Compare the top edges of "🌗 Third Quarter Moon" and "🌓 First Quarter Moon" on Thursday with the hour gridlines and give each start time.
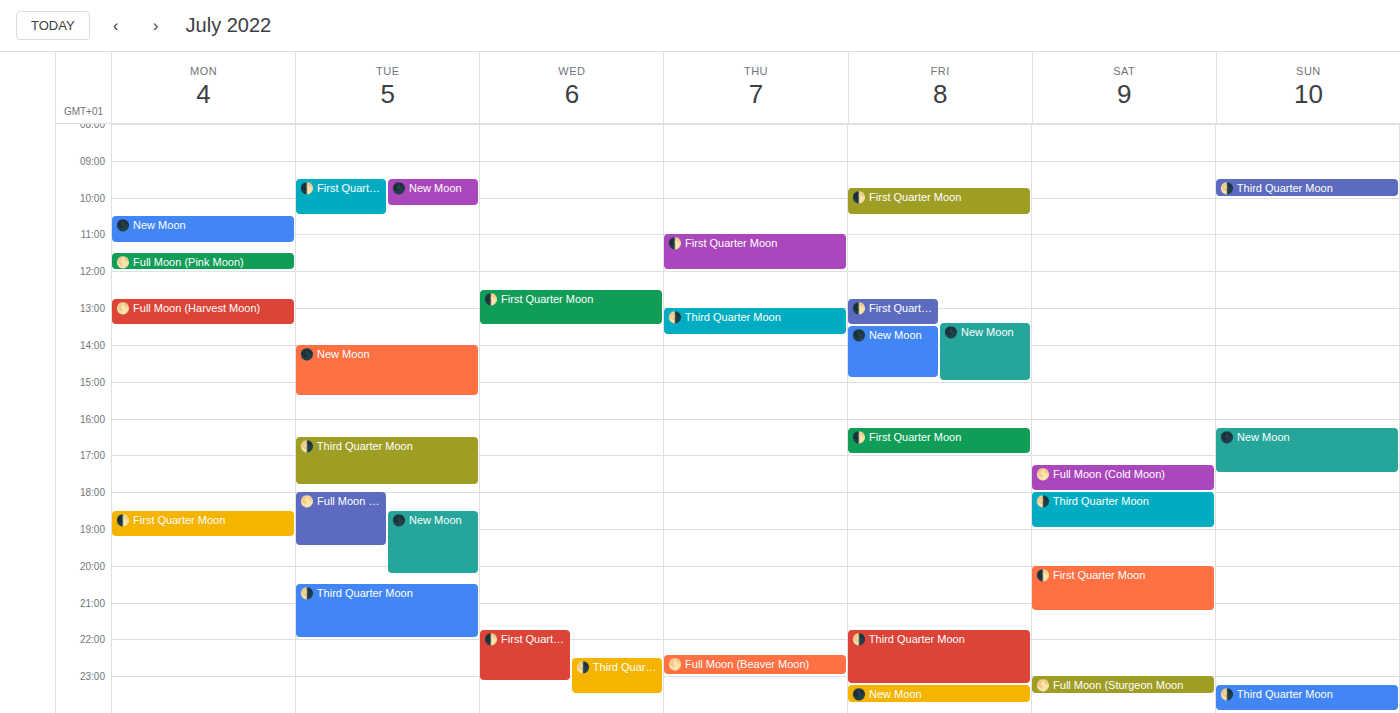
"🌗 Third Quarter Moon": 13:00, exactly on the 13:00 line. "🌓 First Quarter Moon": 11:00, exactly on the 11:00 line.